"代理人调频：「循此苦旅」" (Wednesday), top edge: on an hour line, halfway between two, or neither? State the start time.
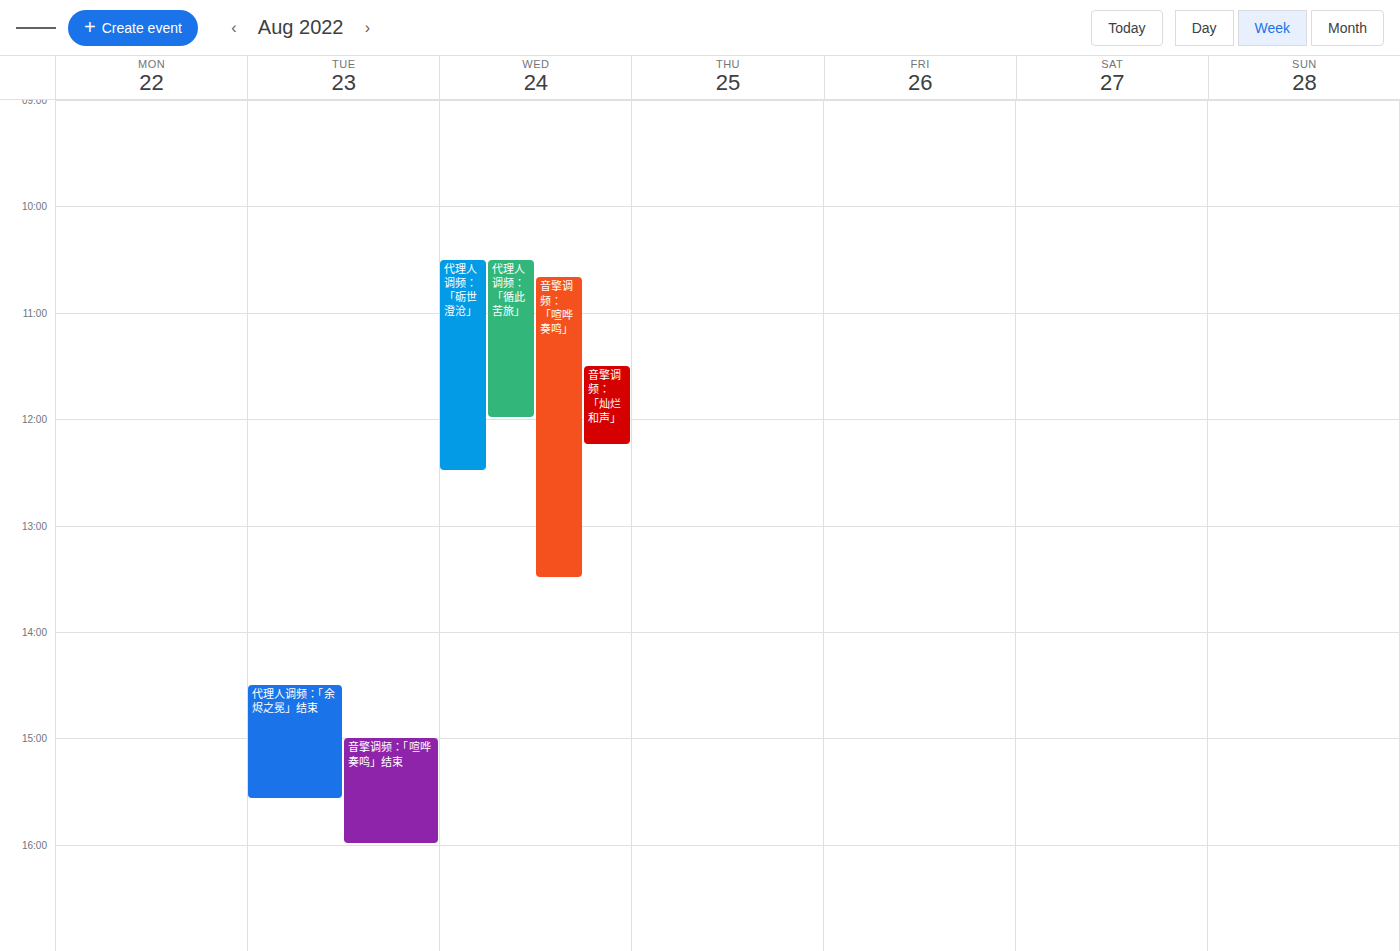
10:30 AM -- halfway between the 10 AM and 11 AM lines.